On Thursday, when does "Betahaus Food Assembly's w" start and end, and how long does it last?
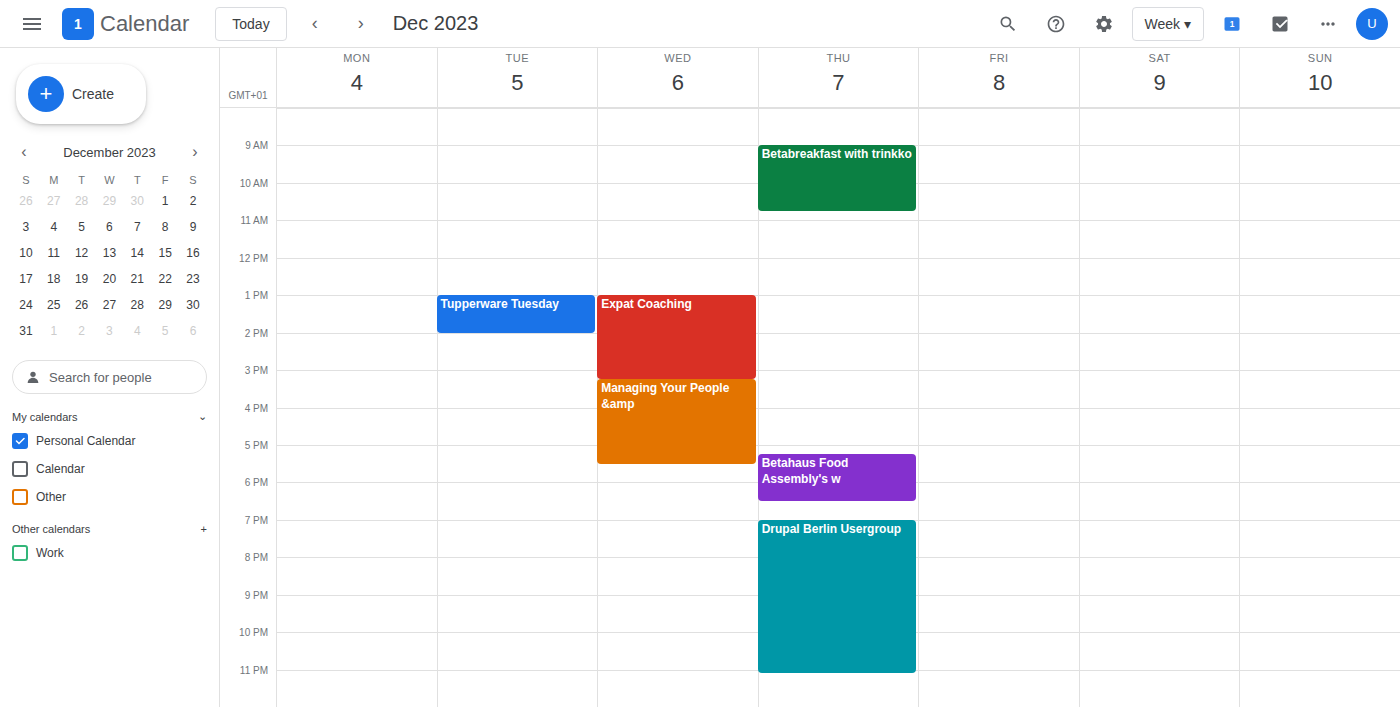
5:15 PM to 6:30 PM, 1 hour 15 minutes